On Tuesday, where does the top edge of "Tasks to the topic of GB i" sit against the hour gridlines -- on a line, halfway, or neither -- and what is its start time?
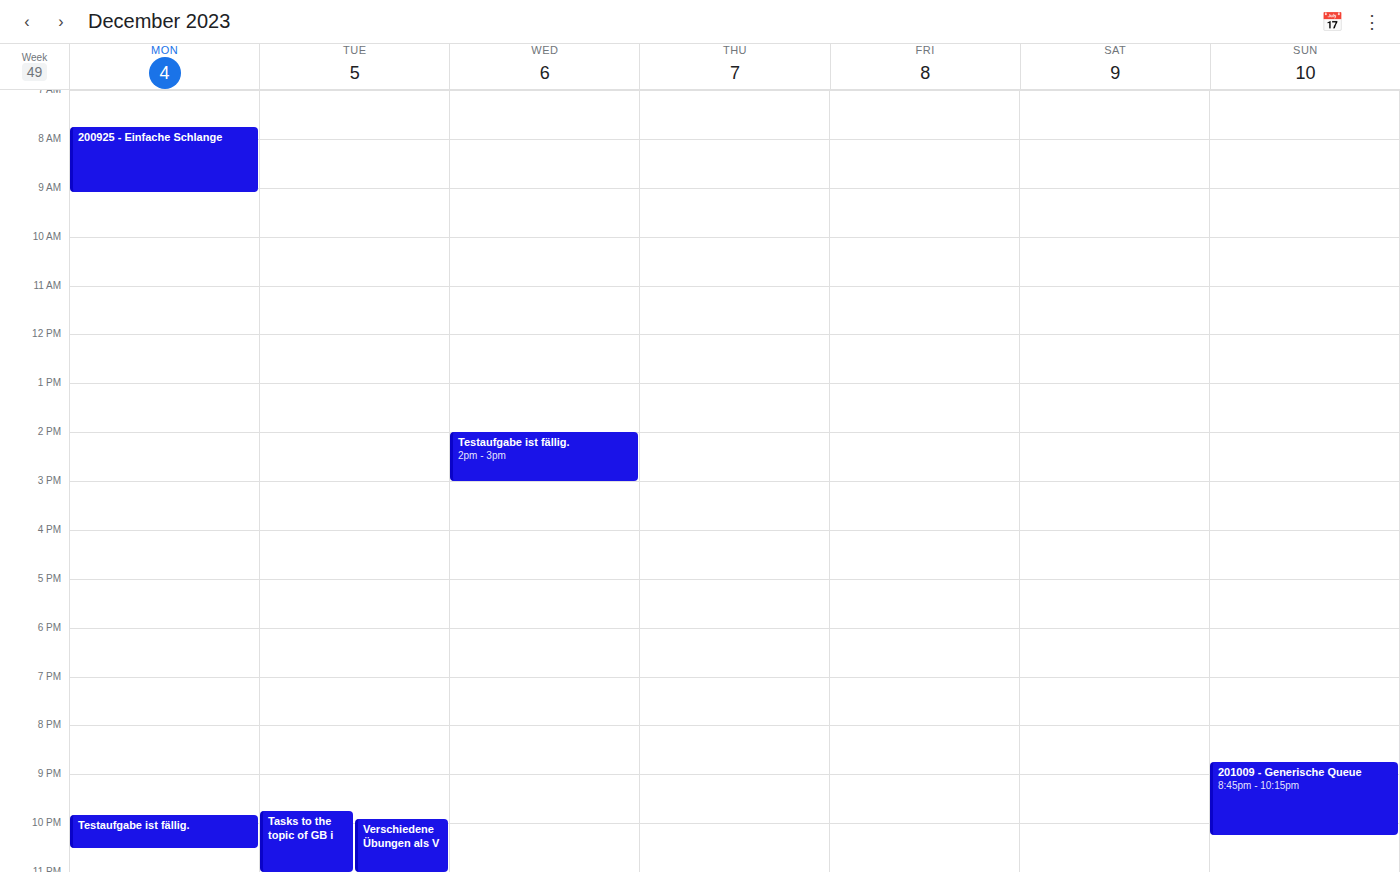
9:45 PM -- neither: three quarters of the way from the 9 PM line to the 10 PM line.